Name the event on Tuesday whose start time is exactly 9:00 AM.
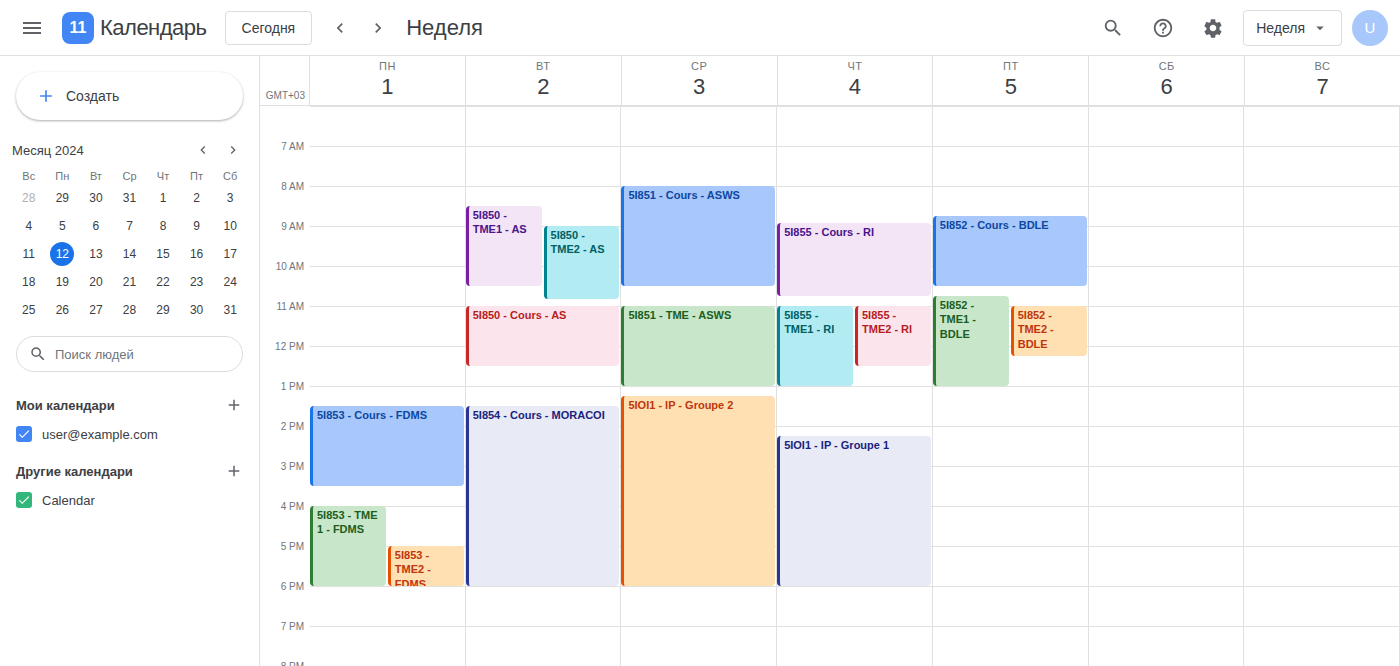
"5I850 - TME2 - AS"